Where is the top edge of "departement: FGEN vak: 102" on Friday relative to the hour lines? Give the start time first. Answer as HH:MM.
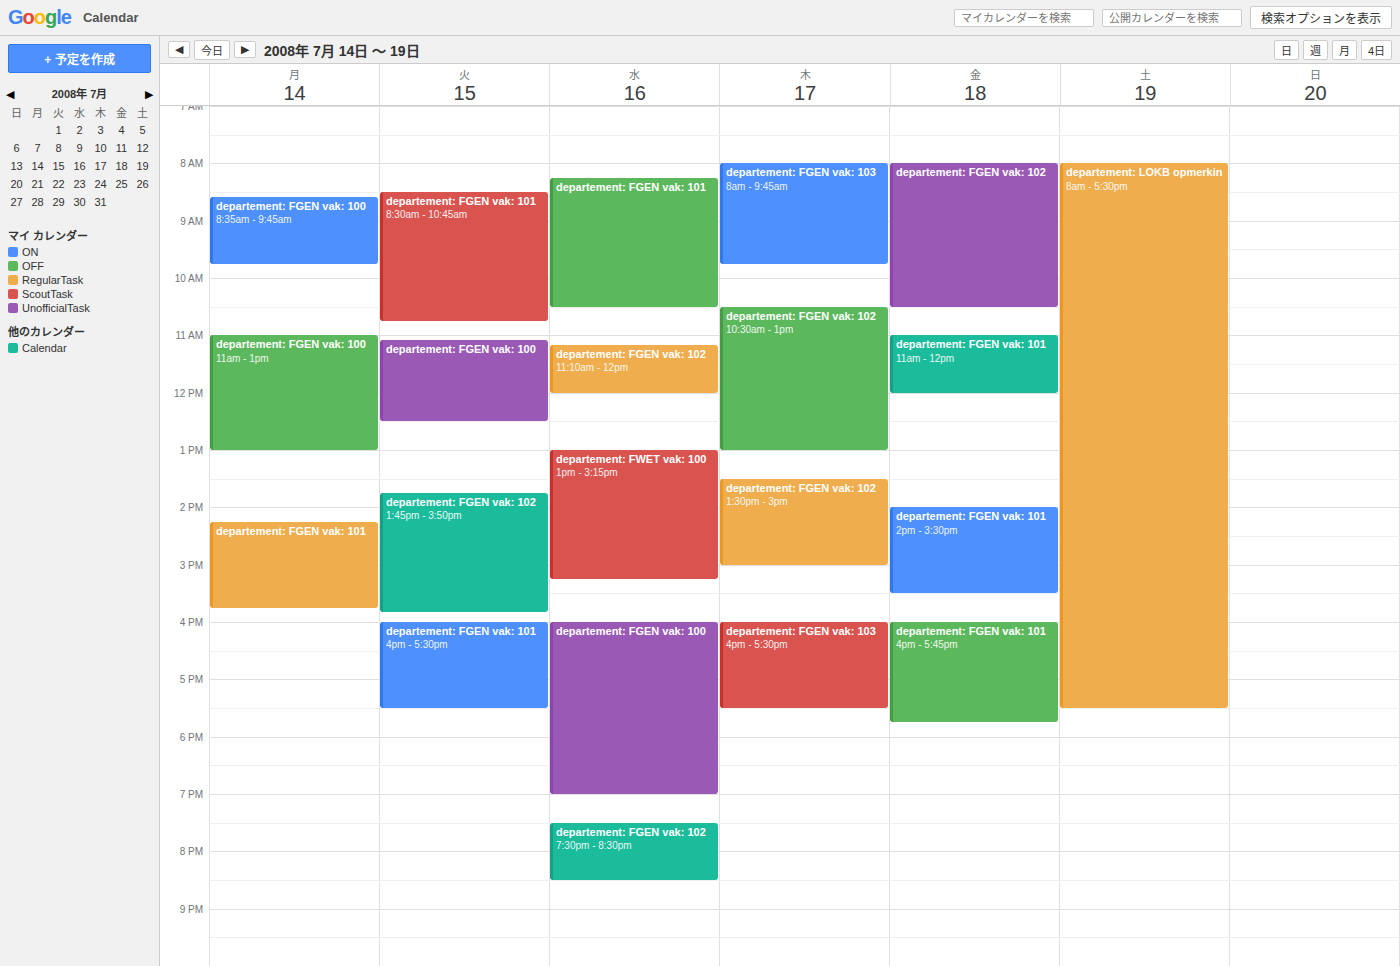
08:00 -- exactly on the 08:00 line.